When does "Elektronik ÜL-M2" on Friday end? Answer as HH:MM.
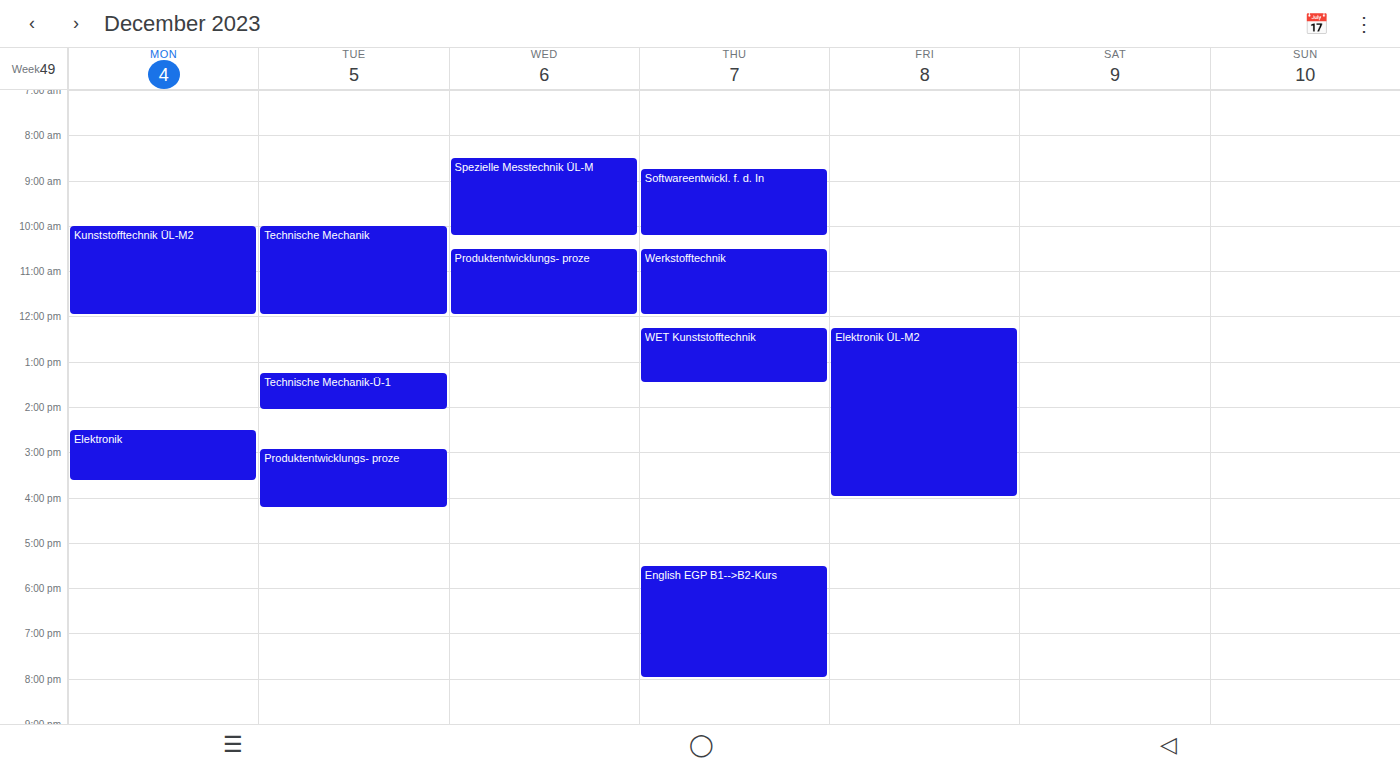
16:00